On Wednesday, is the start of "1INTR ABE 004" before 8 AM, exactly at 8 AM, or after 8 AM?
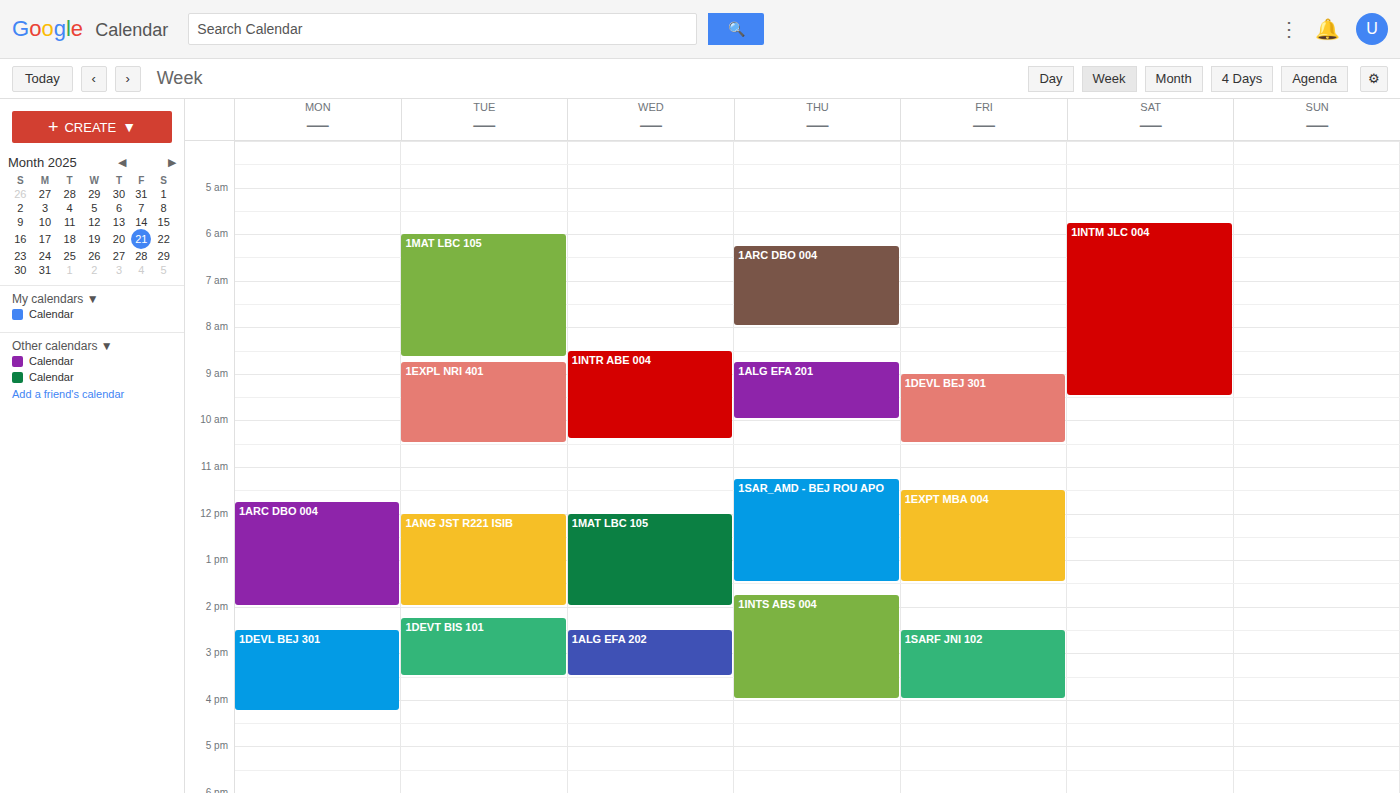
8:30 AM -- after 8 AM, 30 minutes below the 8 AM line.